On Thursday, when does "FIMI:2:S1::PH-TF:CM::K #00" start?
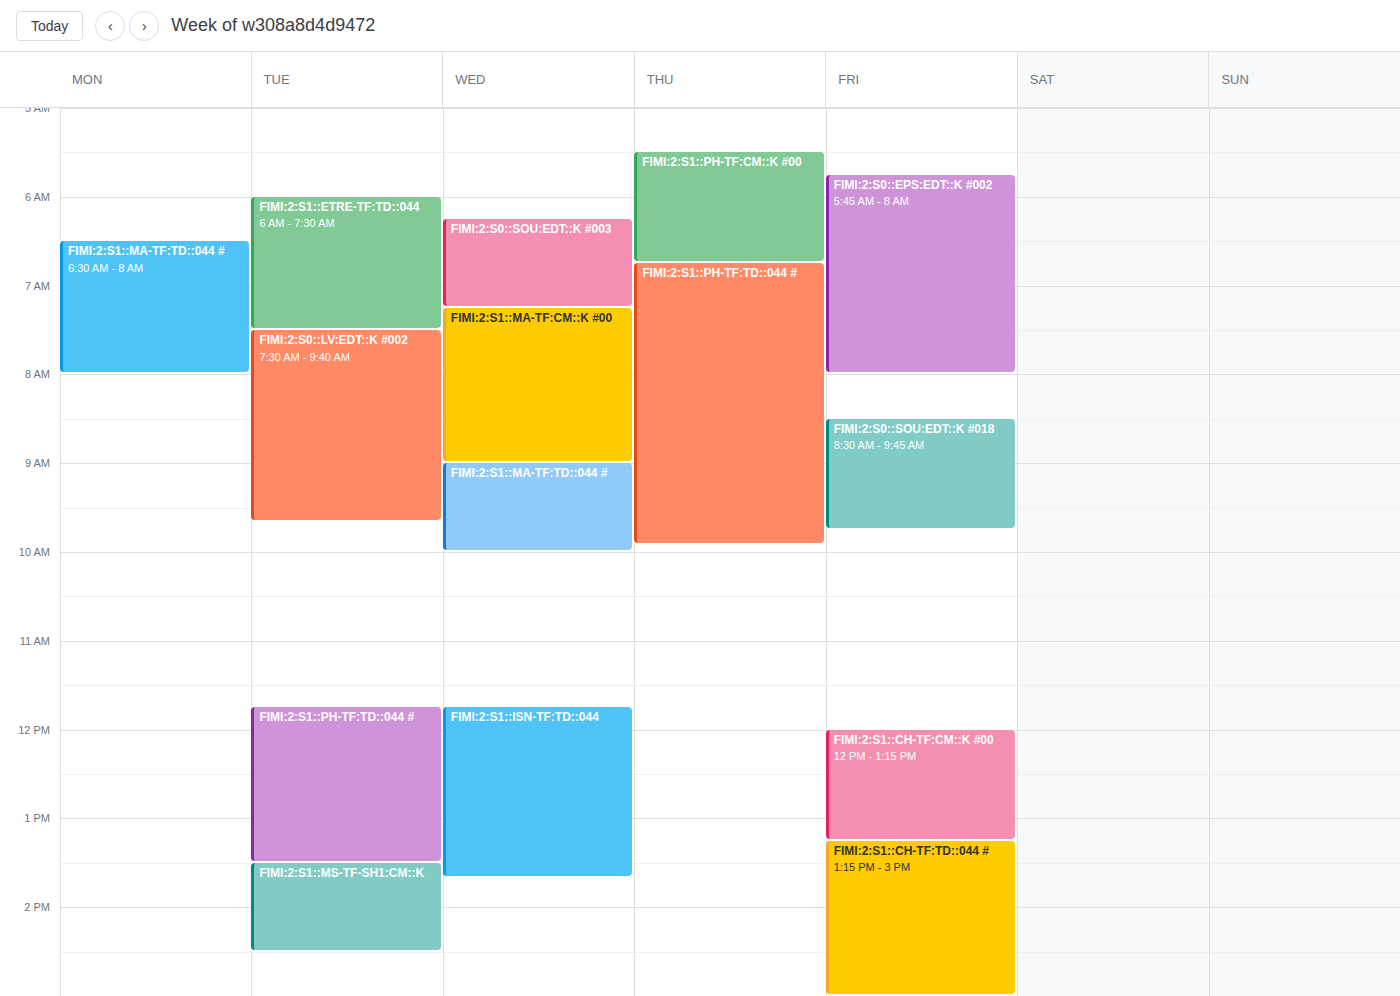
5:30 AM